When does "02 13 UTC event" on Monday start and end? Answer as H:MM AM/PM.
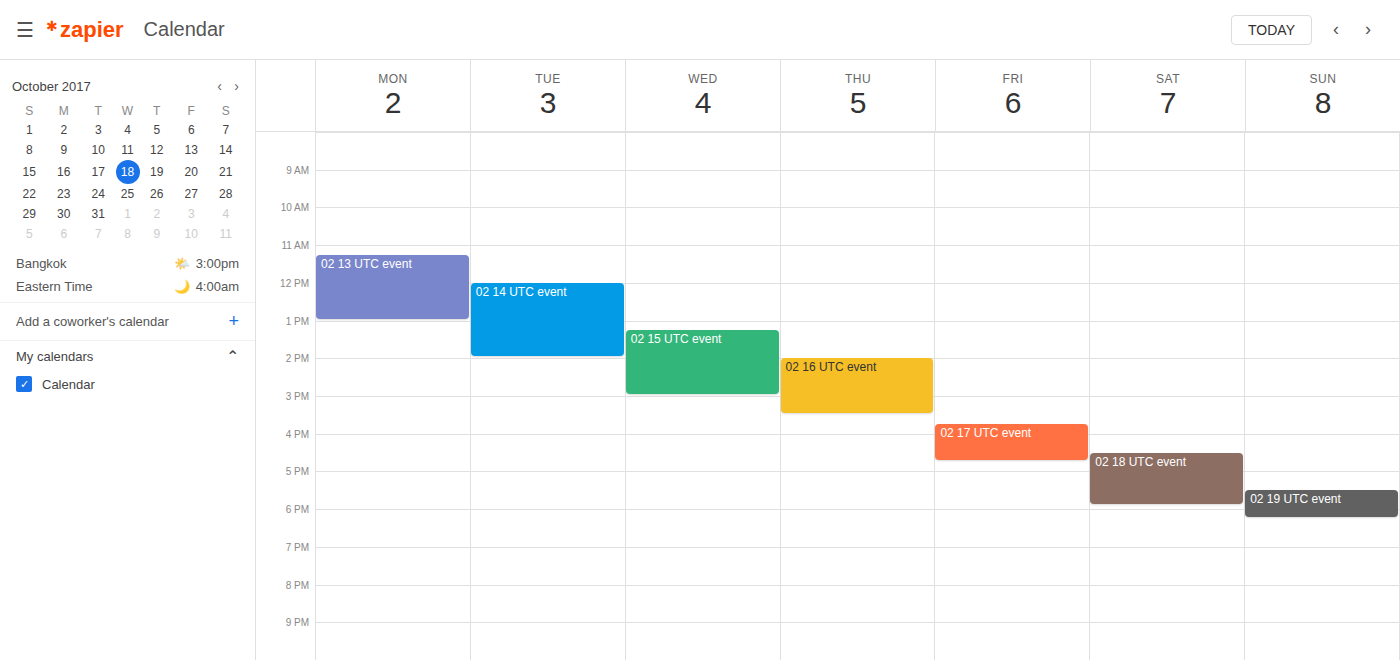
11:15 AM to 1:00 PM